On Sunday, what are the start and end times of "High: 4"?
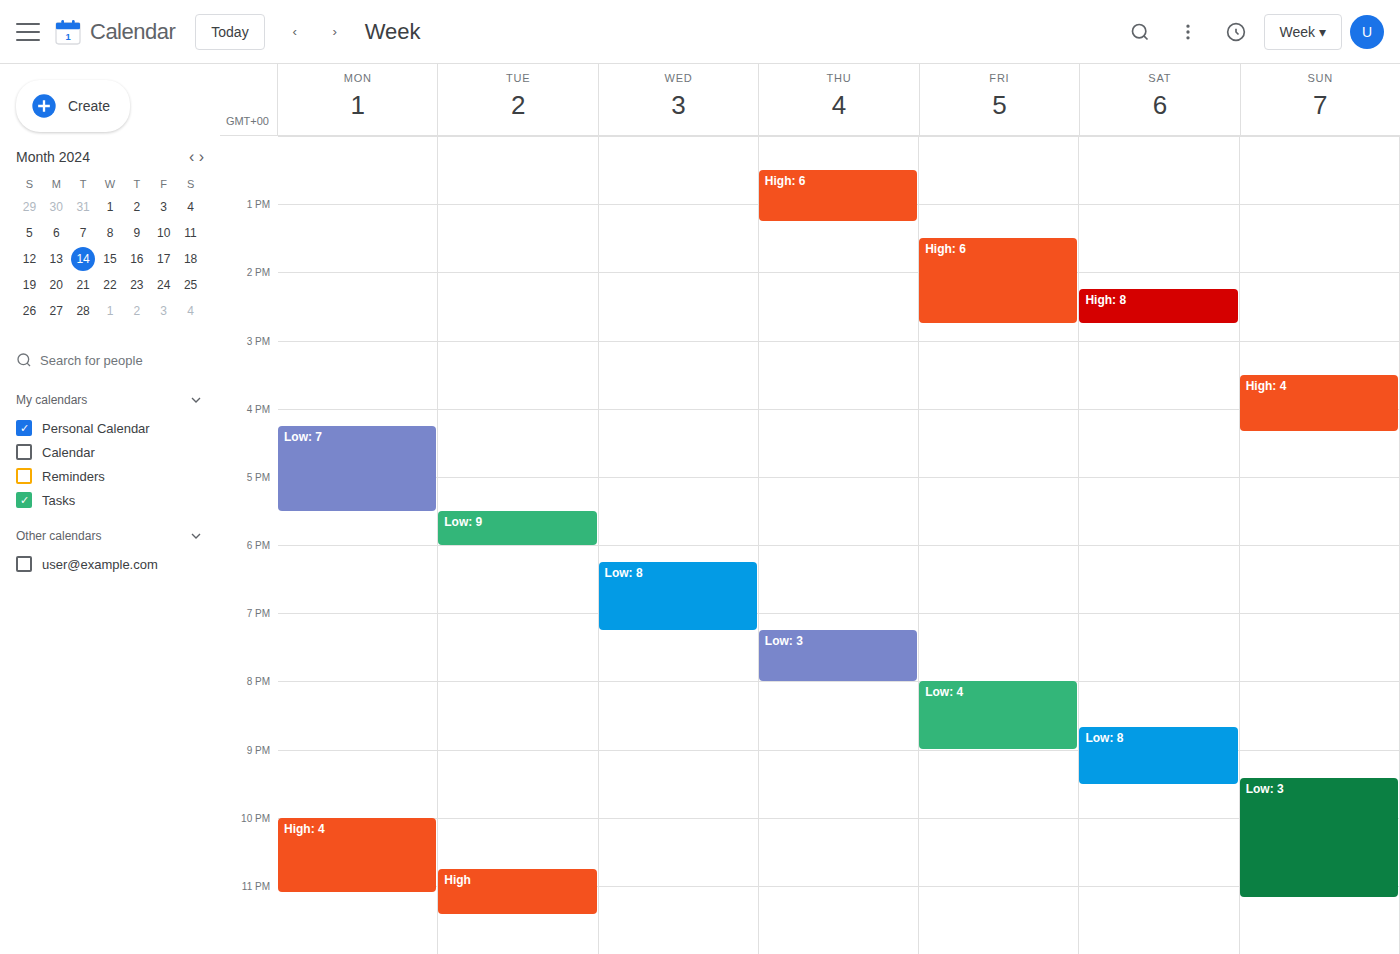
3:30 PM to 4:20 PM